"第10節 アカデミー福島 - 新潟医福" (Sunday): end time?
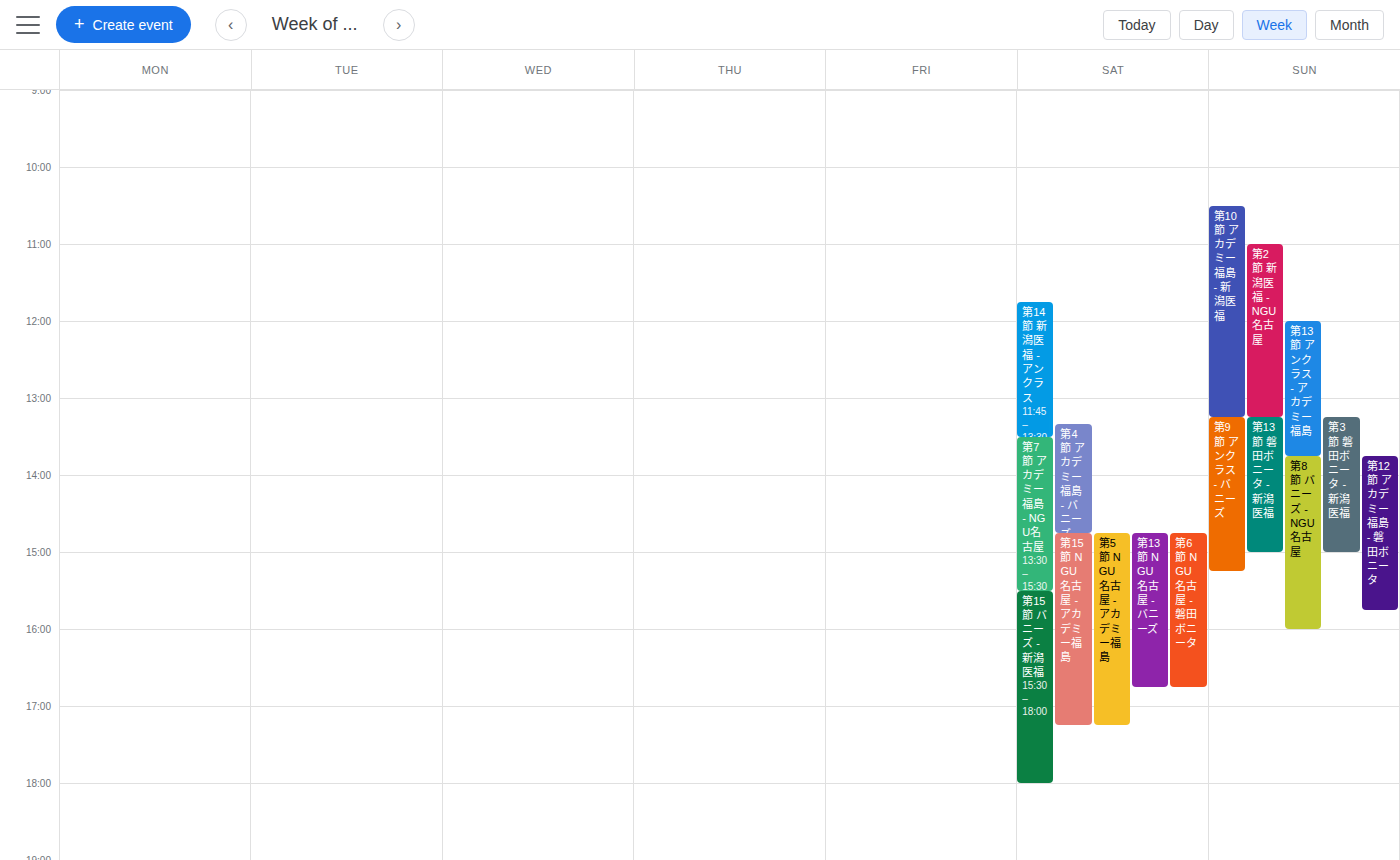
1:15 PM